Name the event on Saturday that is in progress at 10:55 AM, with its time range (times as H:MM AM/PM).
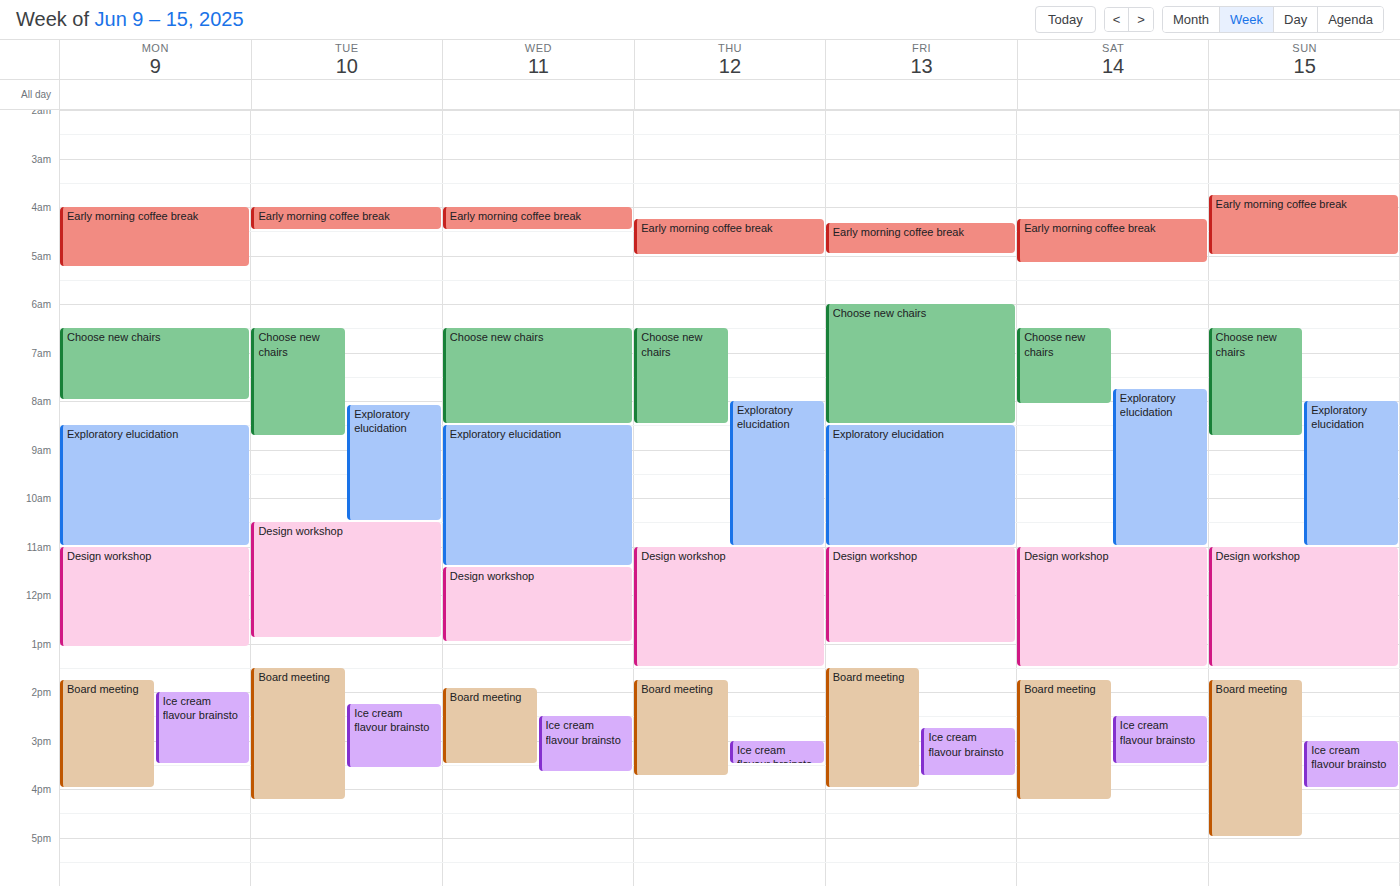
"Exploratory elucidation", 7:45 AM to 11:00 AM